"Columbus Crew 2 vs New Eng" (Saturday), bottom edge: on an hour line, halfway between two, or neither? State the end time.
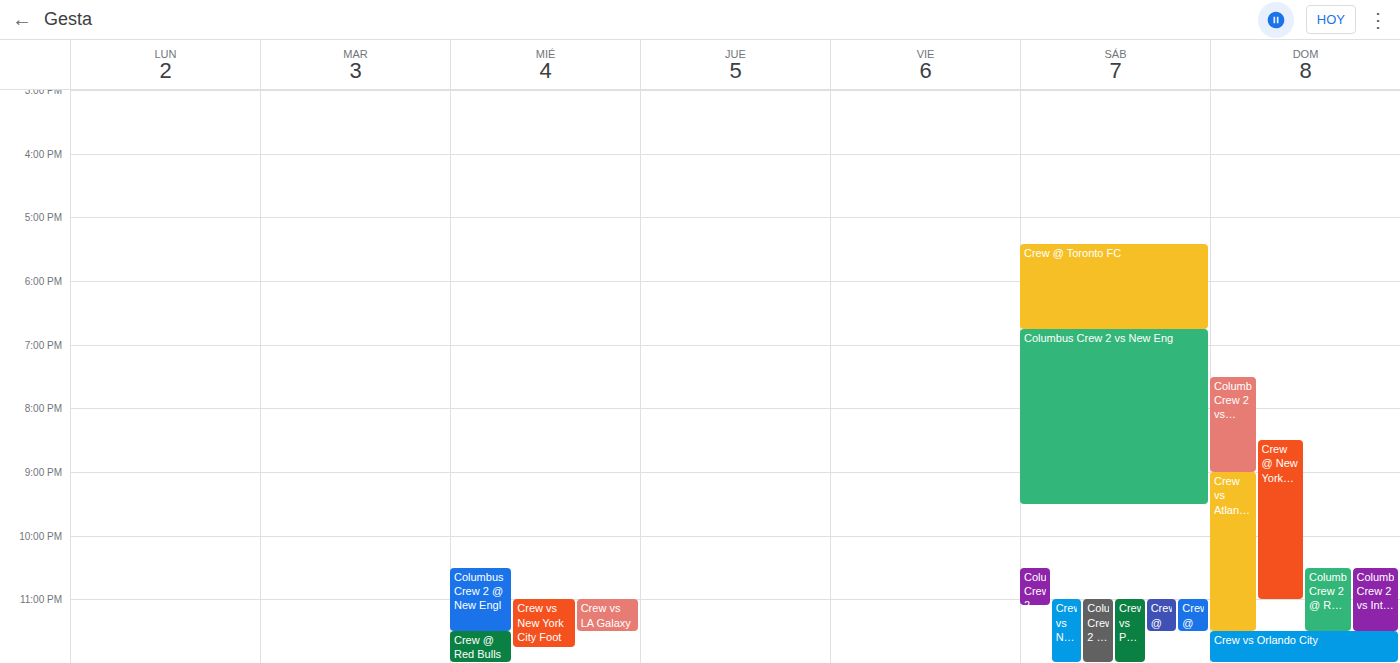
21:30 -- halfway between the 21:00 and 22:00 lines.